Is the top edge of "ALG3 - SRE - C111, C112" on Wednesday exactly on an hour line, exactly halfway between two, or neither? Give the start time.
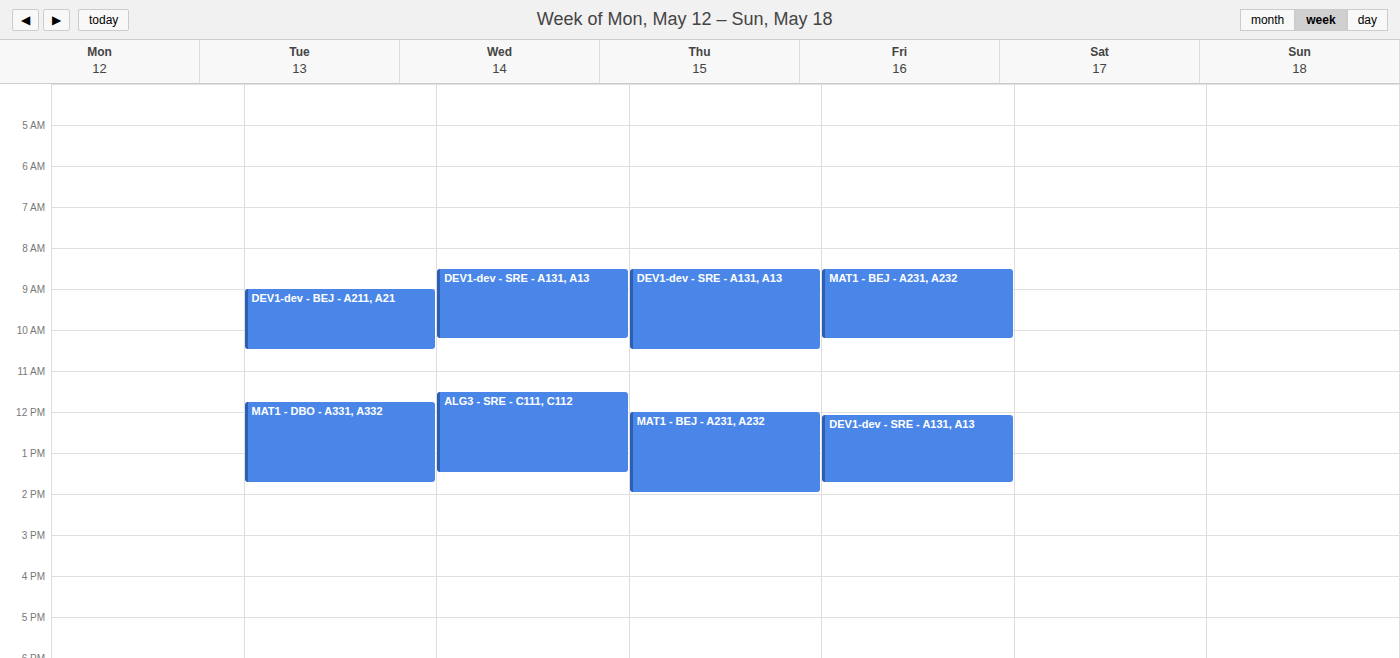
11:30 AM -- halfway between the 11 AM and 12 PM lines.